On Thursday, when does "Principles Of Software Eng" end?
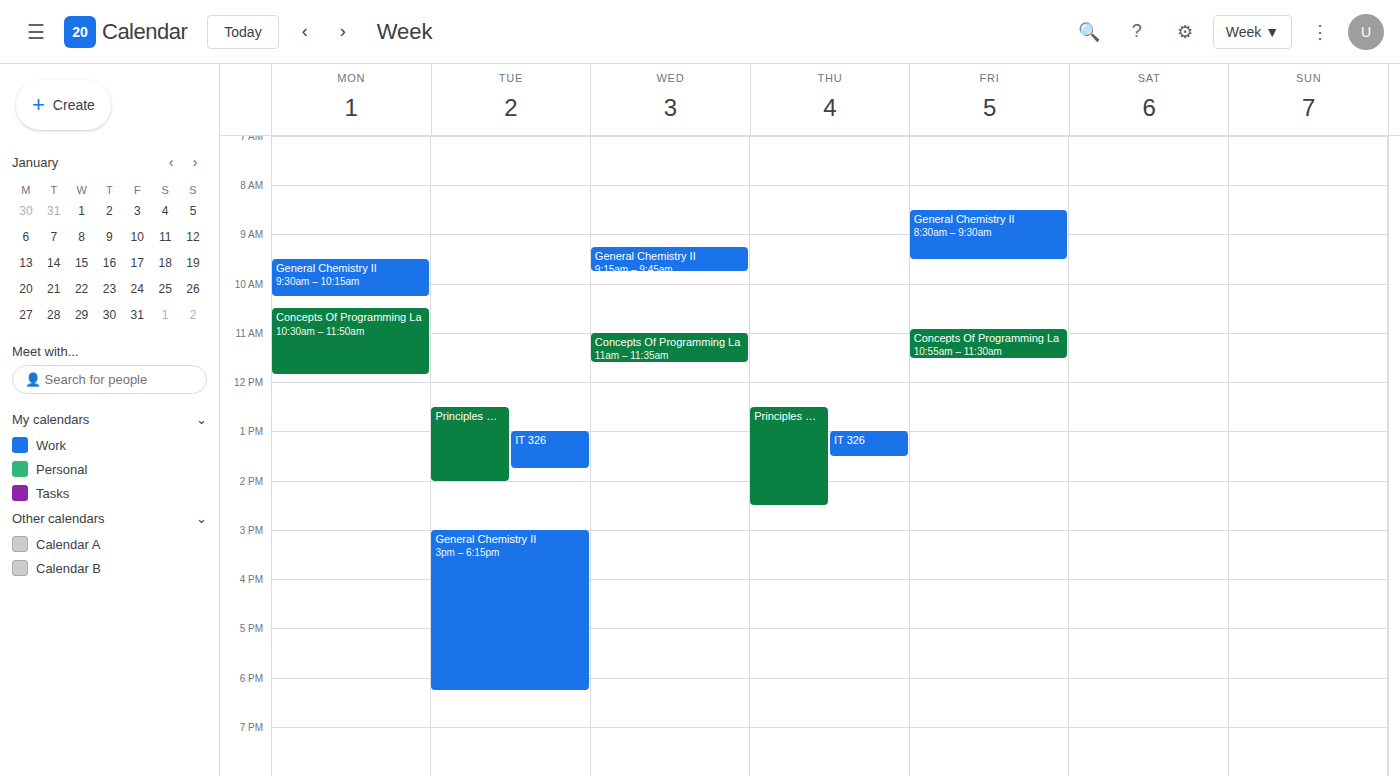
2:30 PM